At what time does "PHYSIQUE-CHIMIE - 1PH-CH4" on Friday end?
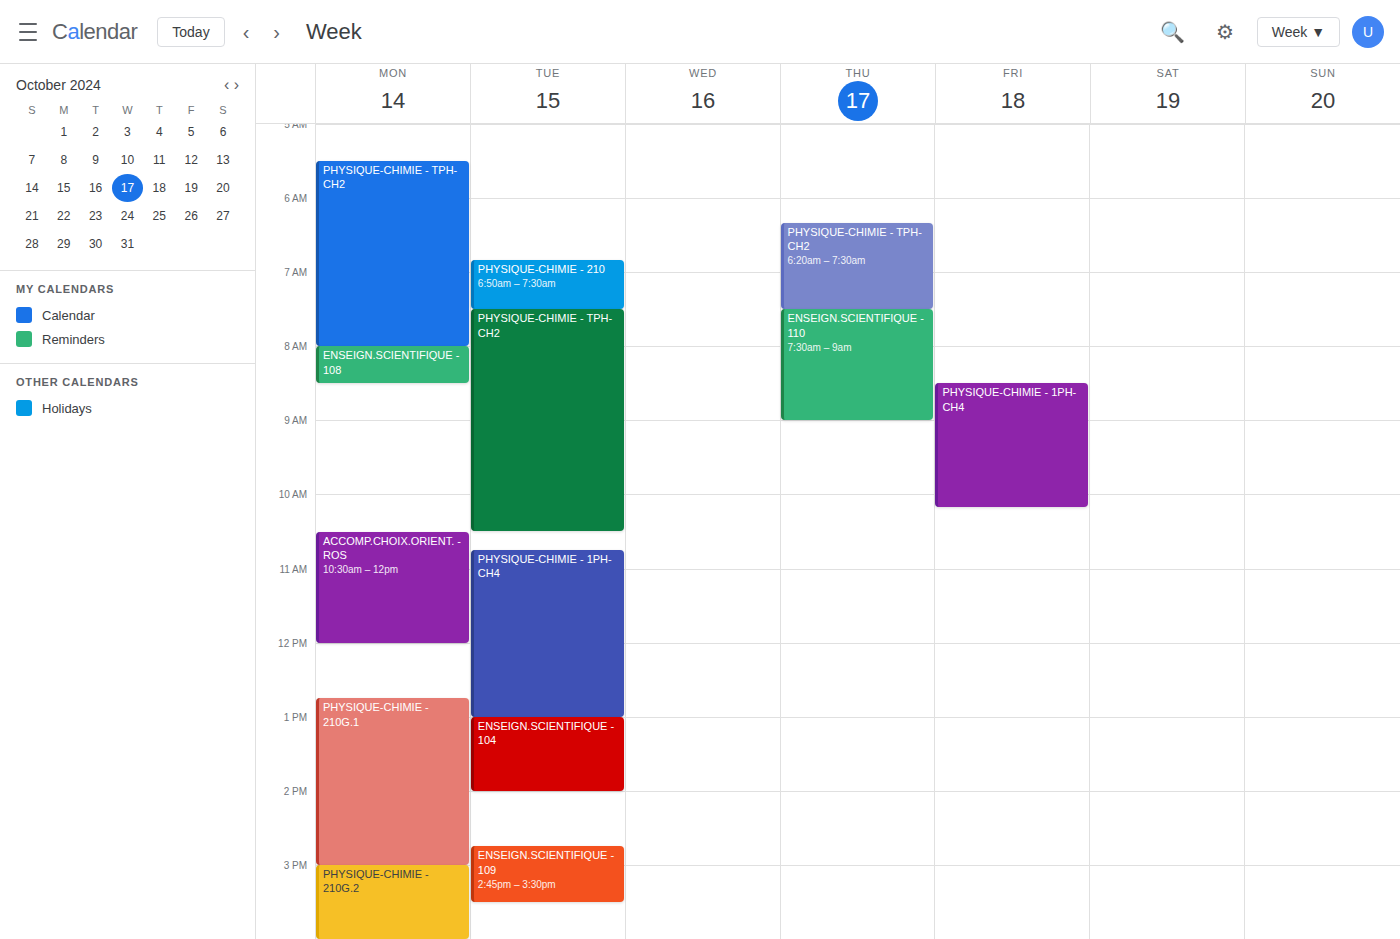
10:10 AM